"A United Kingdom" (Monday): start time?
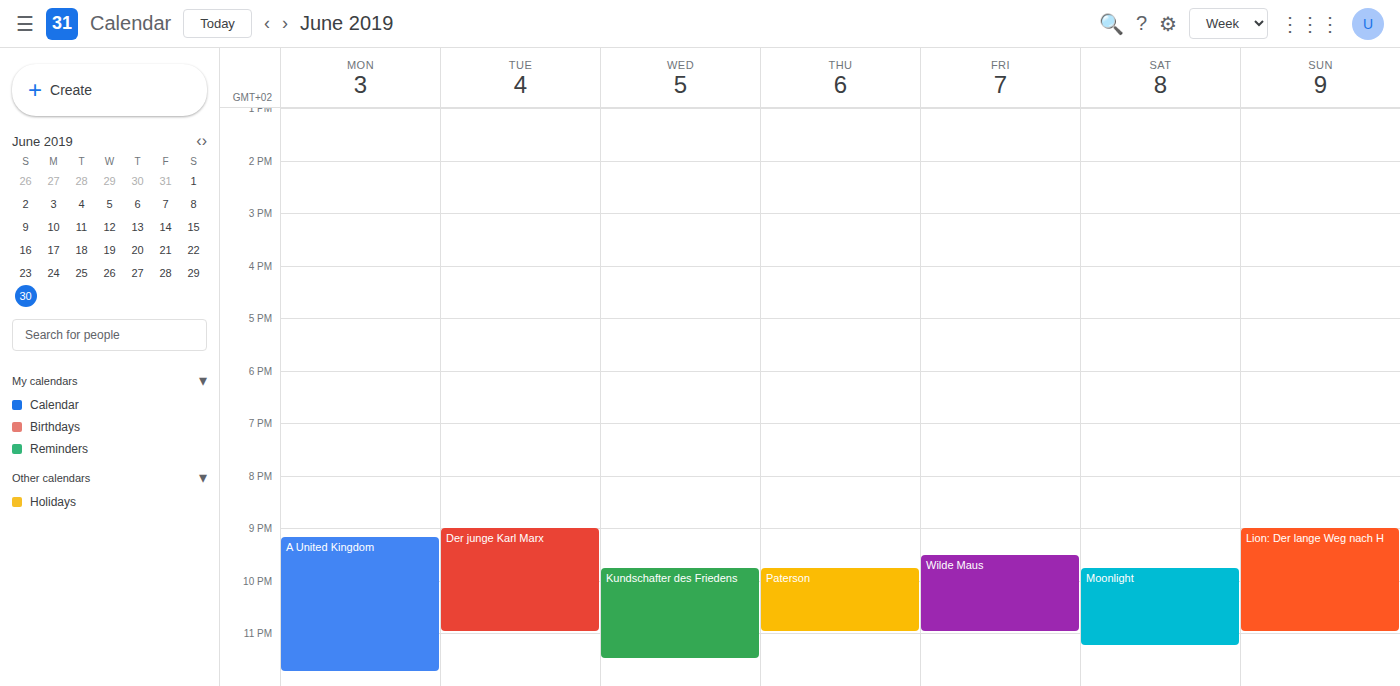
9:10 PM